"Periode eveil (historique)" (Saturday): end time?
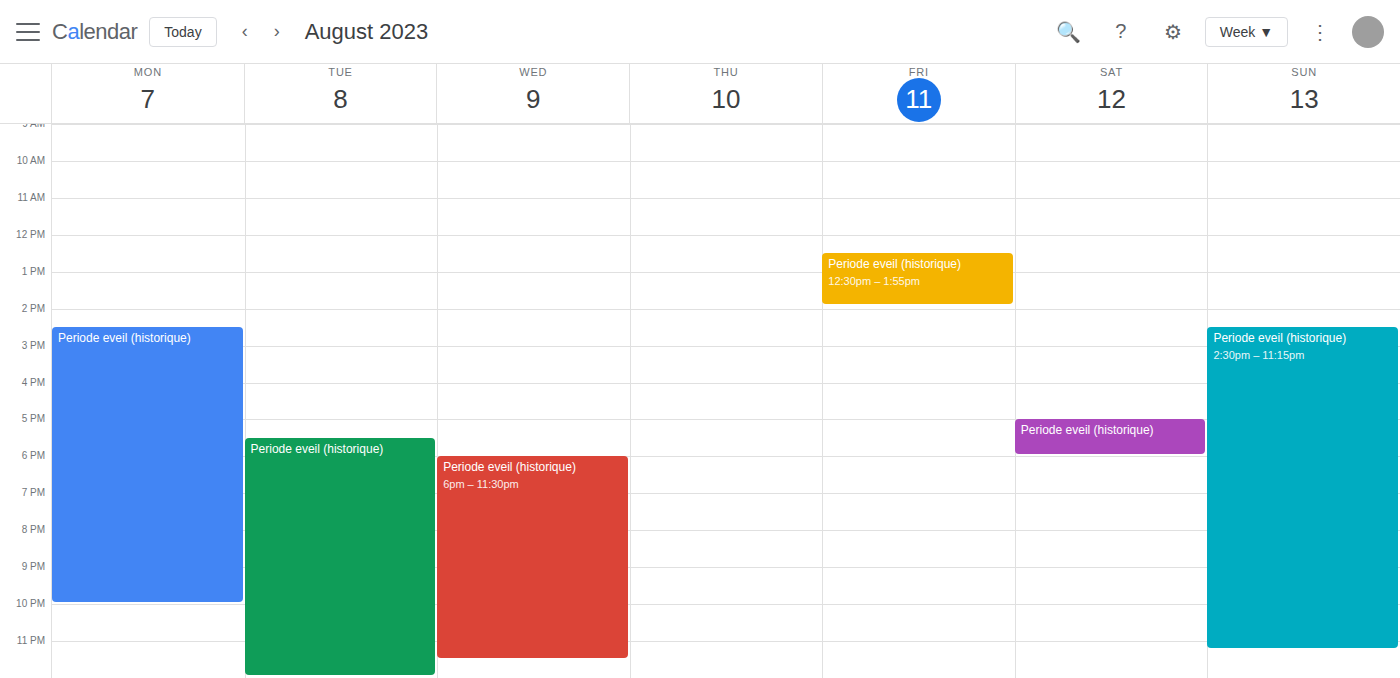
6:00 PM